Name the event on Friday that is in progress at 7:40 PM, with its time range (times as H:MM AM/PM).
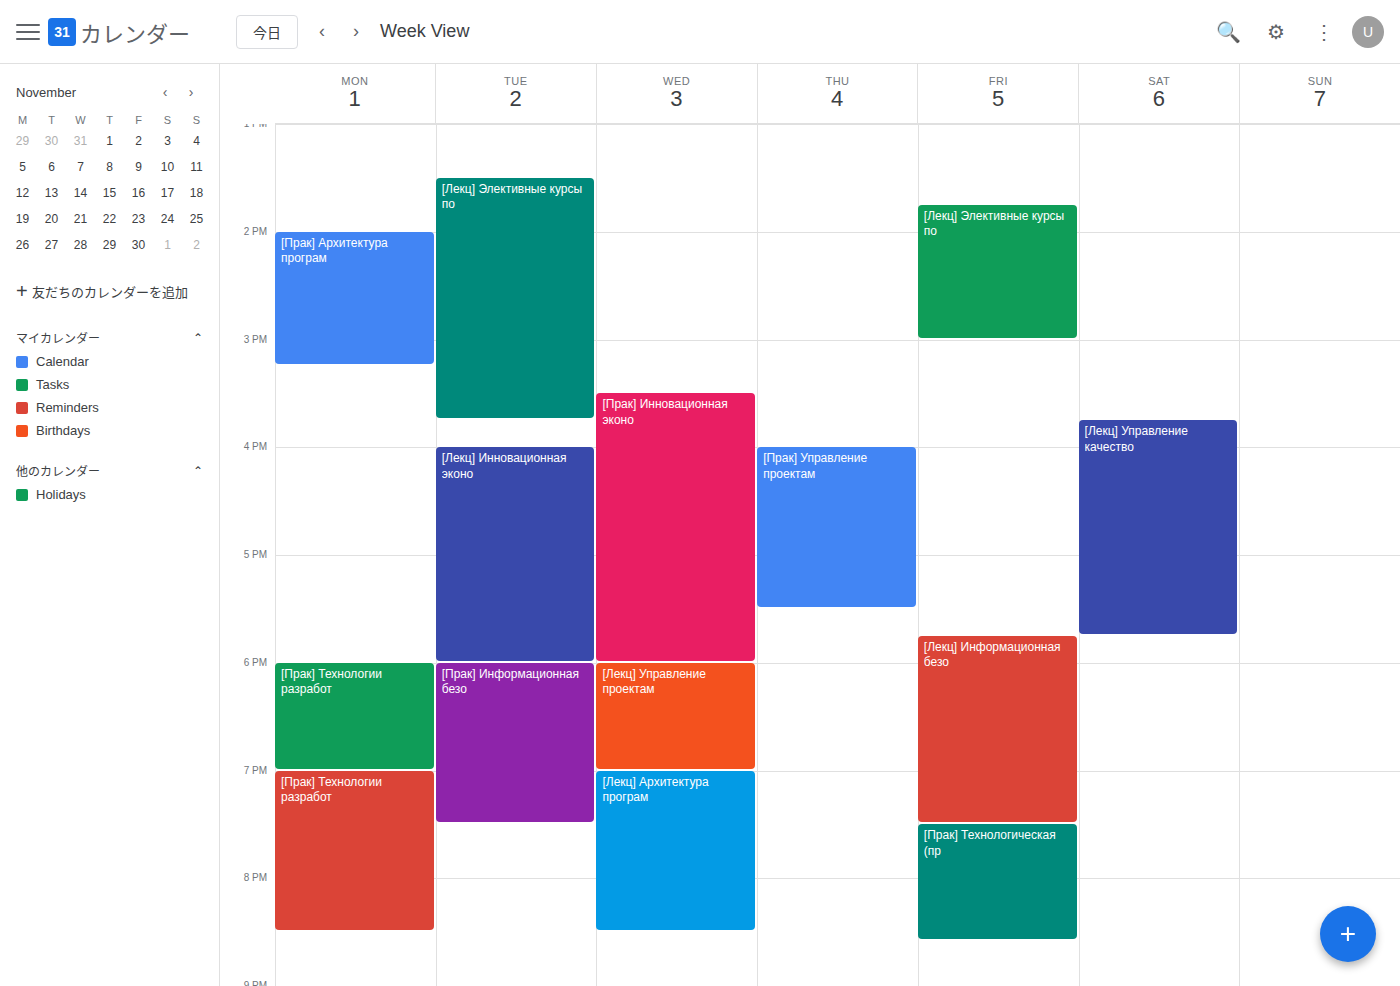
"[Прак] Технологическая (пр", 7:30 PM to 8:35 PM